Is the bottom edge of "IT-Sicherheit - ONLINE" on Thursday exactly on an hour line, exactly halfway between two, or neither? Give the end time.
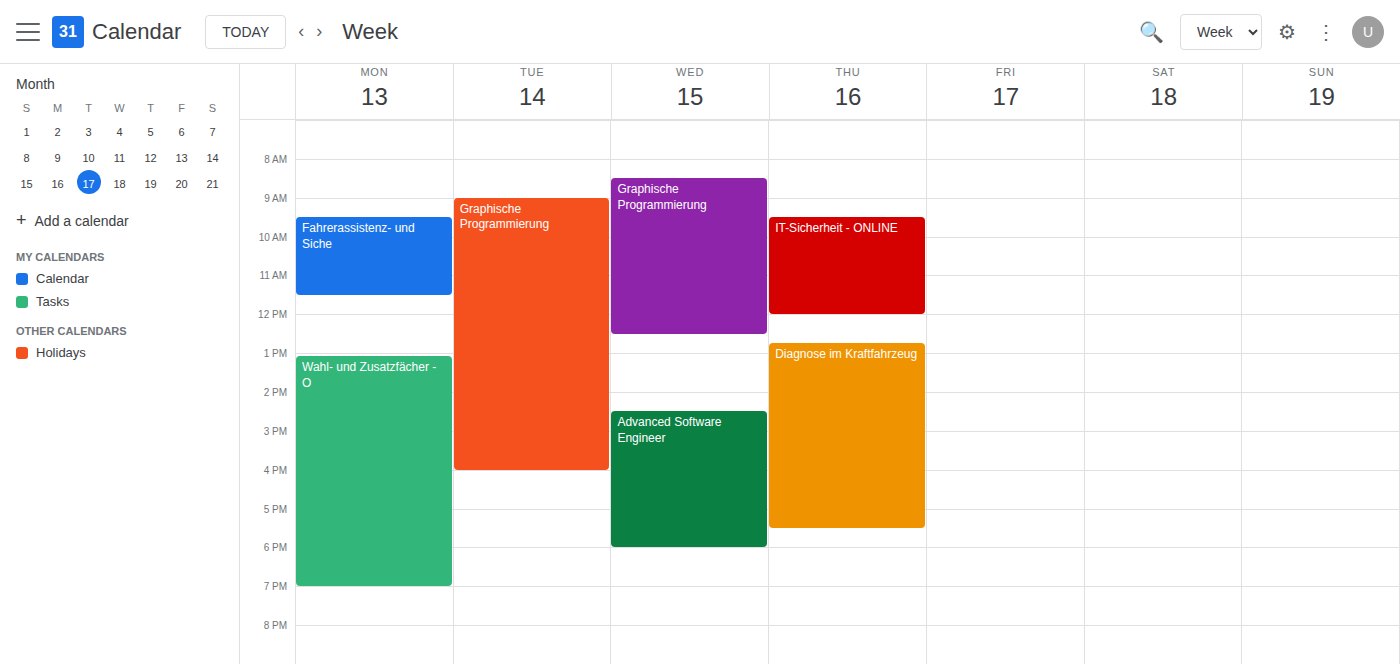
12:00 PM -- exactly on the 12 PM line.